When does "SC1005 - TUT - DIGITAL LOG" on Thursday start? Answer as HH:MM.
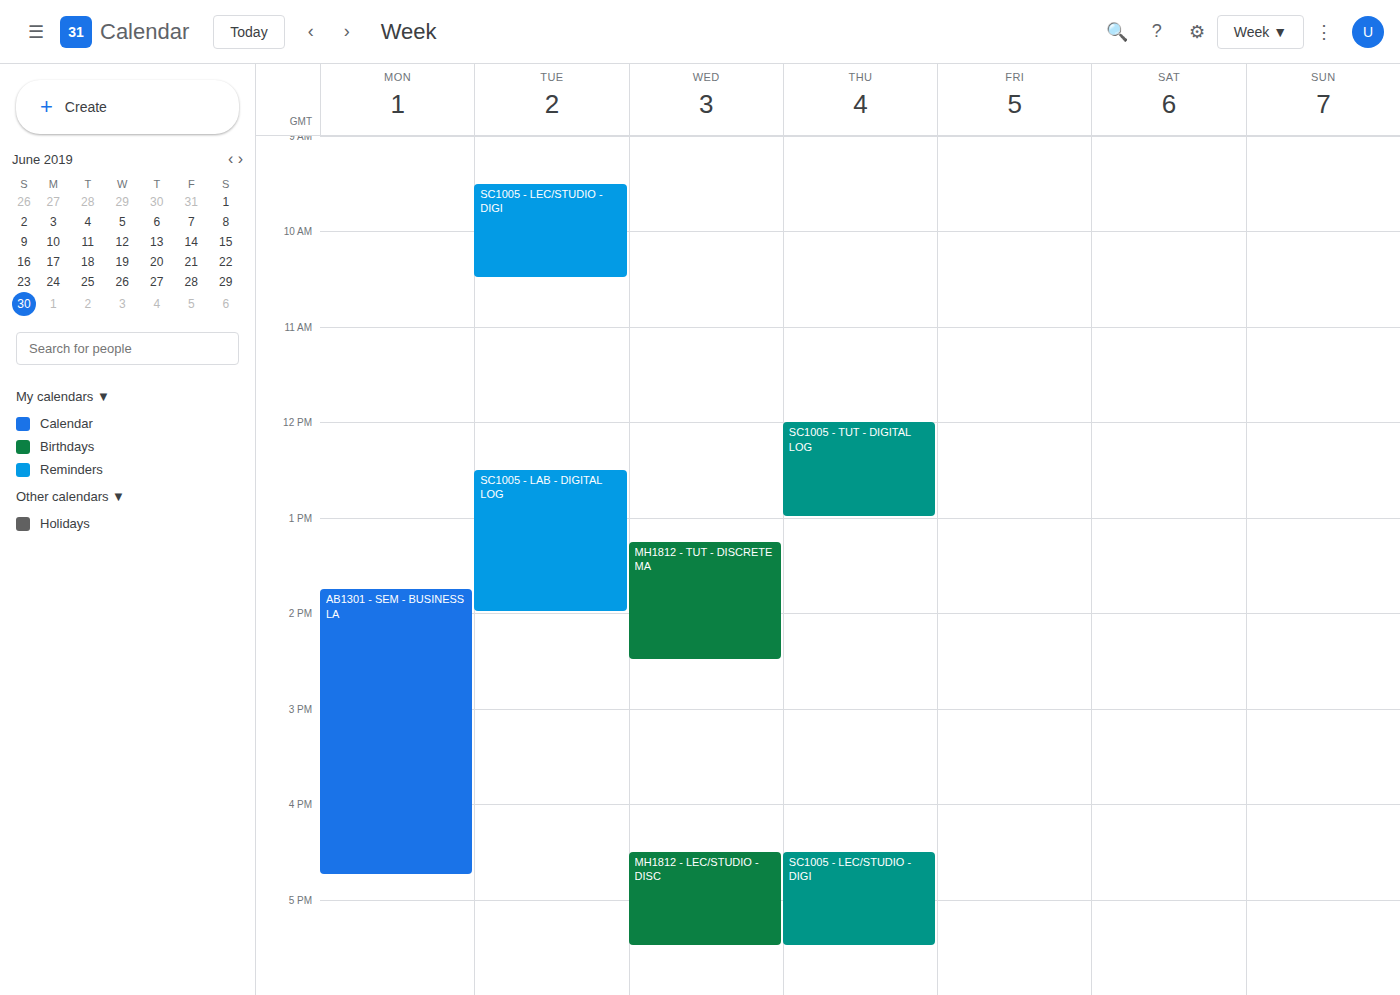
12:00